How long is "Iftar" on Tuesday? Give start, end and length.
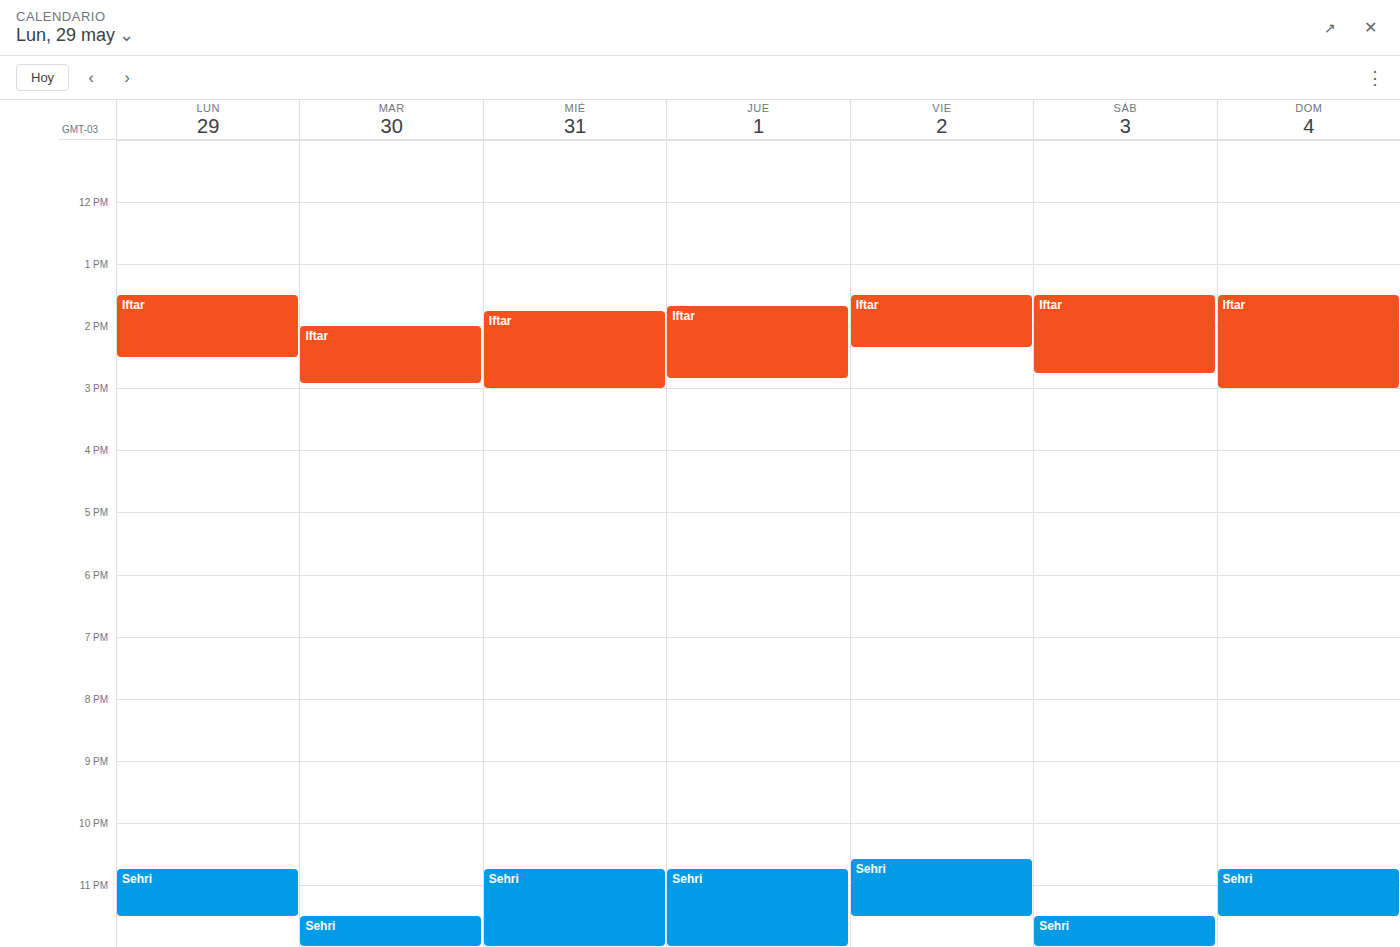
2:00 PM to 2:55 PM, 55 minutes